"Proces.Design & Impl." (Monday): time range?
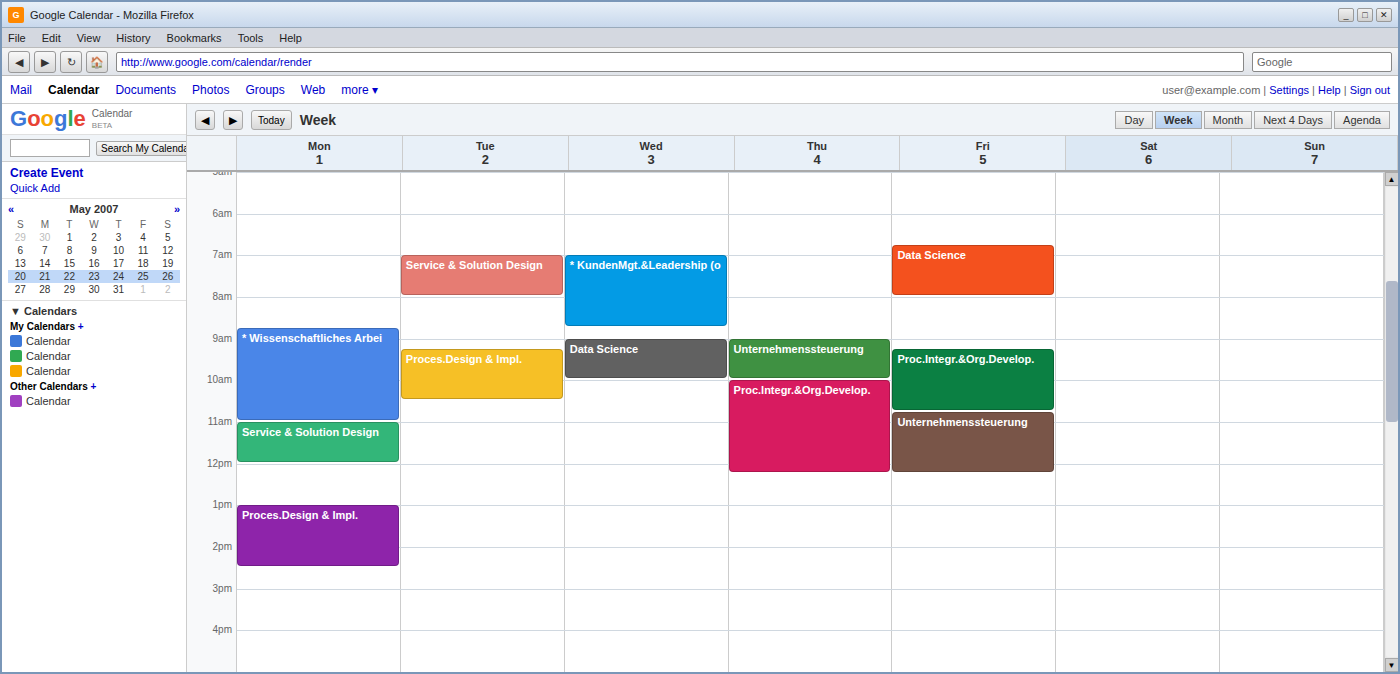
1:00 PM to 2:30 PM